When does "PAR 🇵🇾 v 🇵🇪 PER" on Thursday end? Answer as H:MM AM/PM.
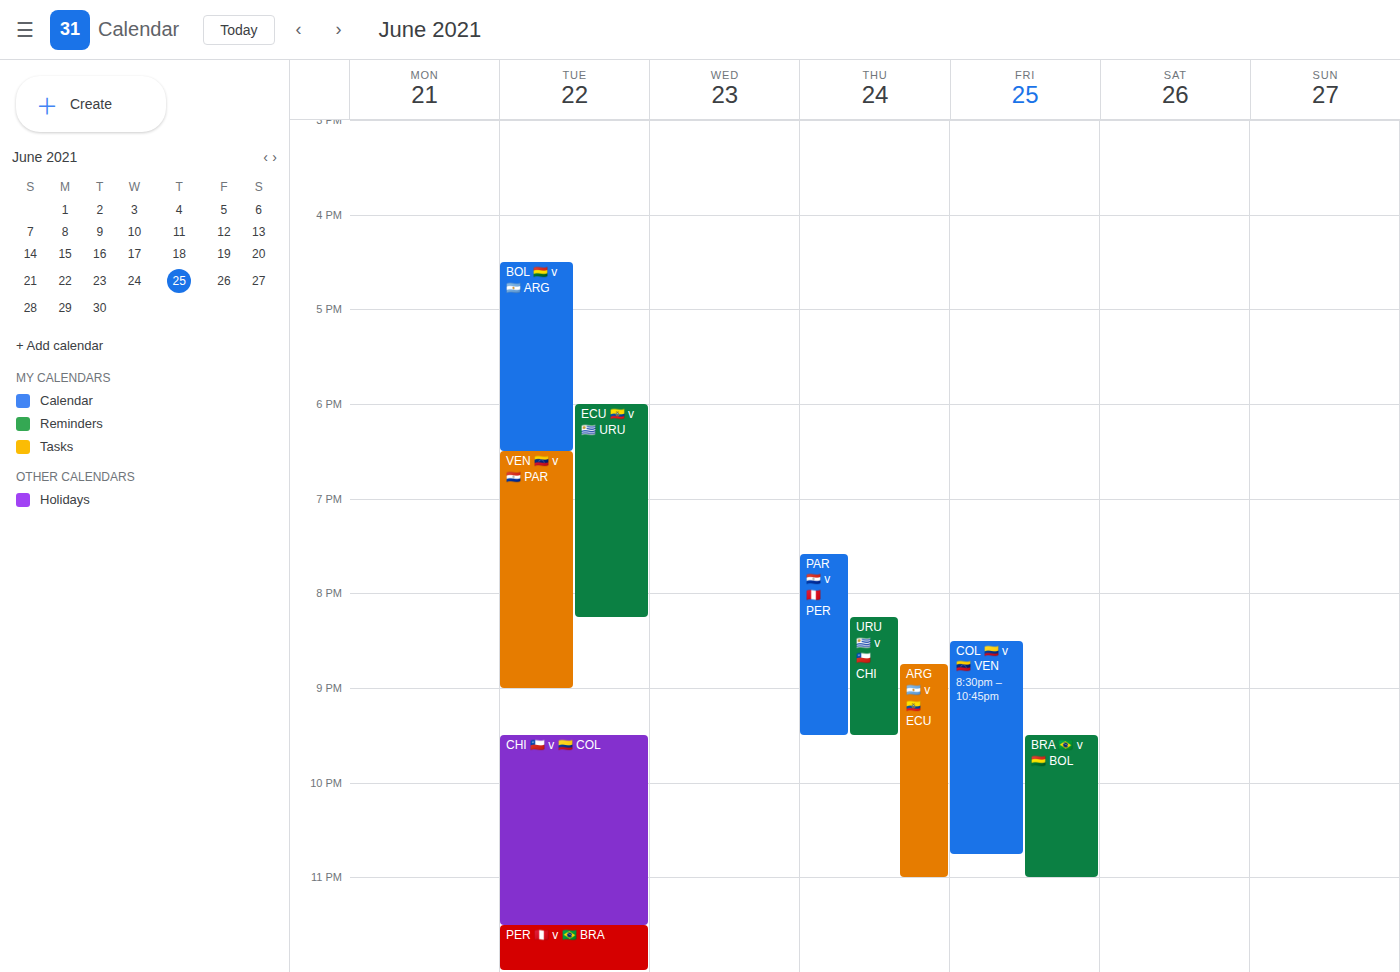
9:30 PM